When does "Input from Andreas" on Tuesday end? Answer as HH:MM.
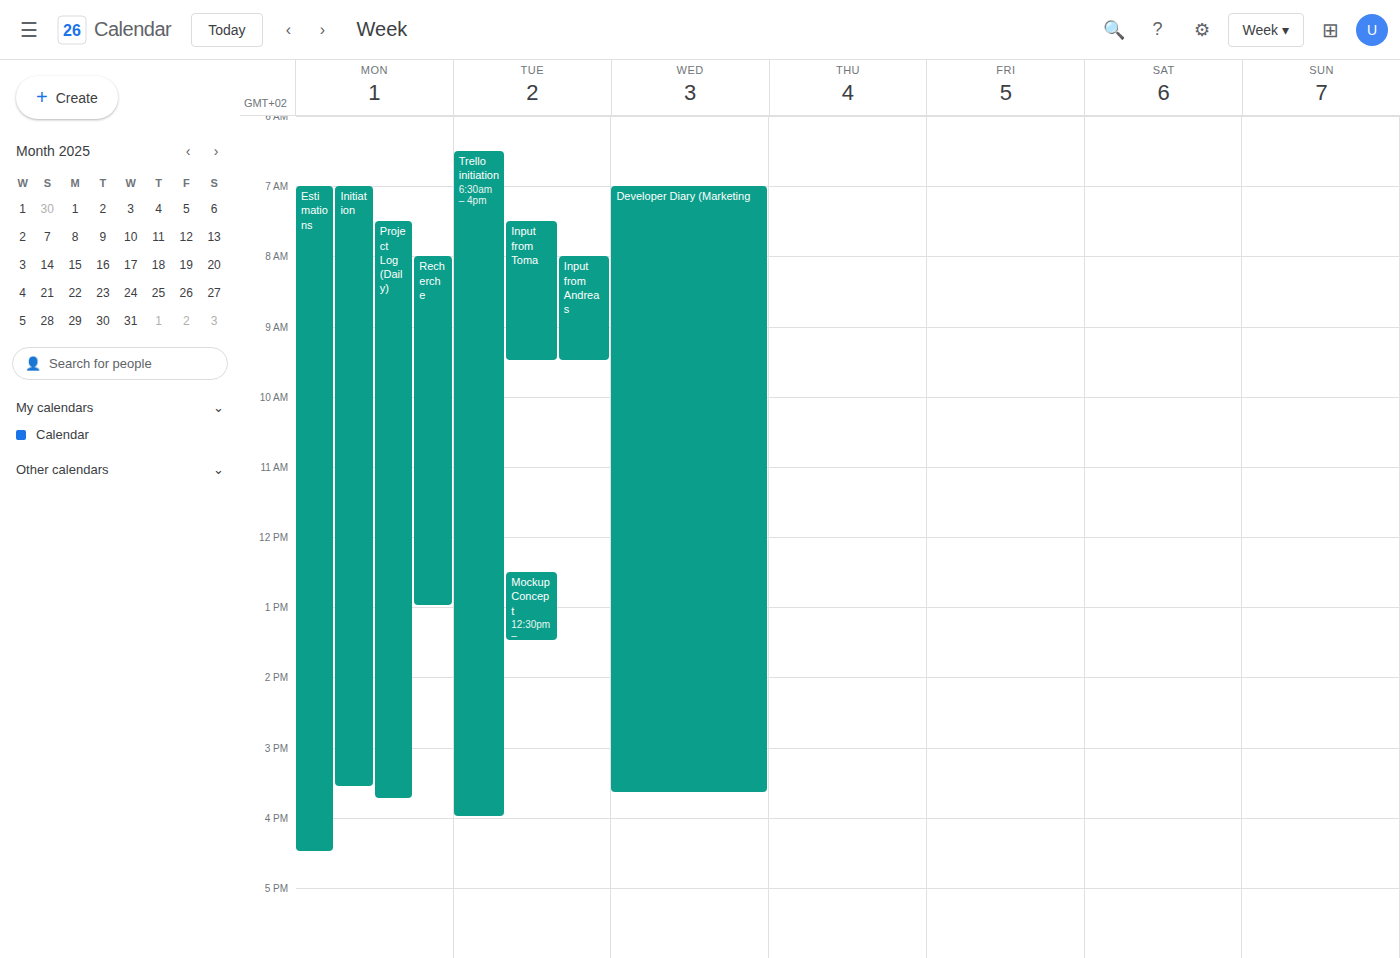
09:30